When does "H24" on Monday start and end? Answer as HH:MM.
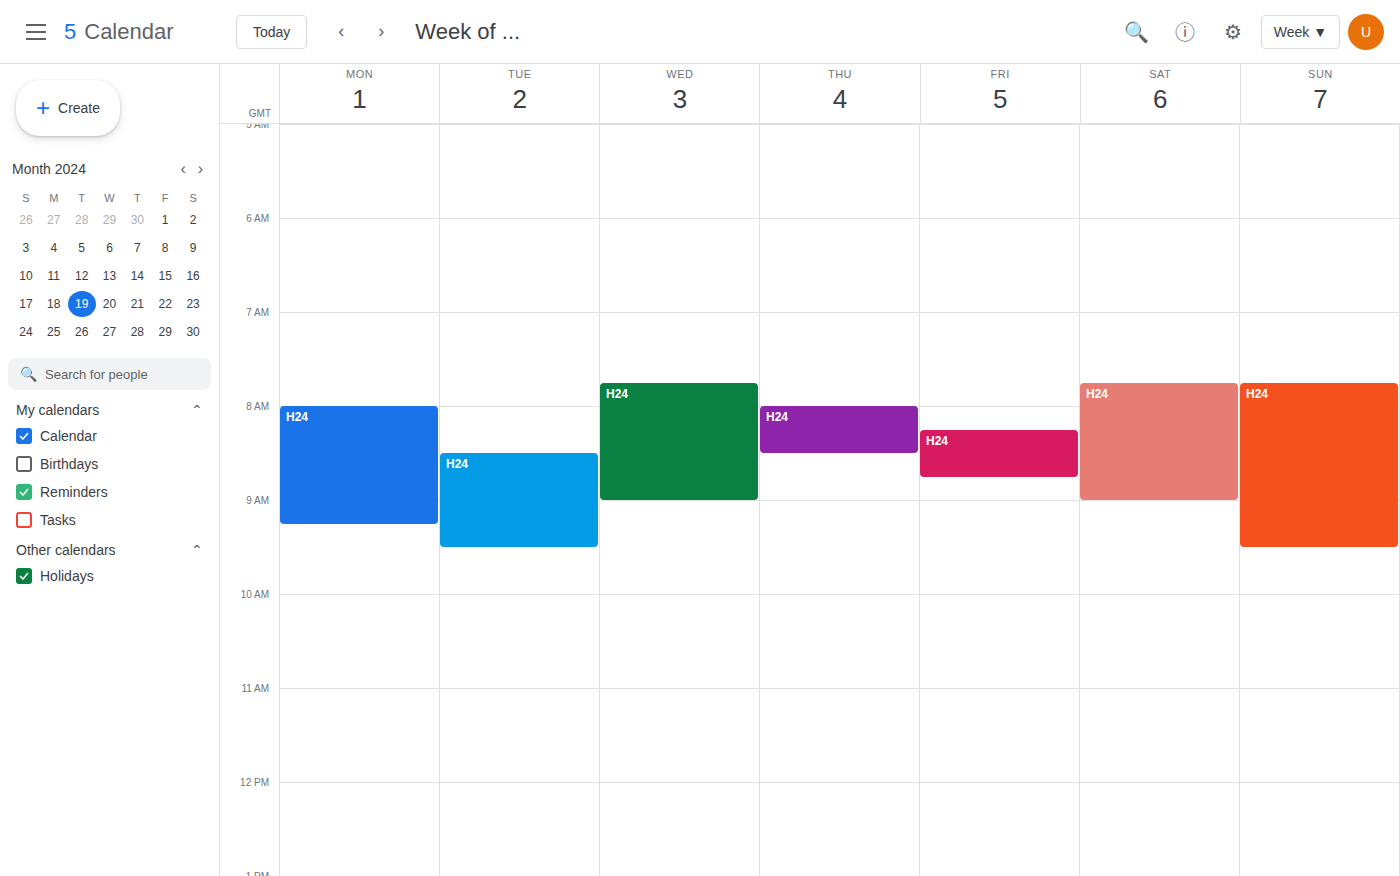
08:00 to 09:15